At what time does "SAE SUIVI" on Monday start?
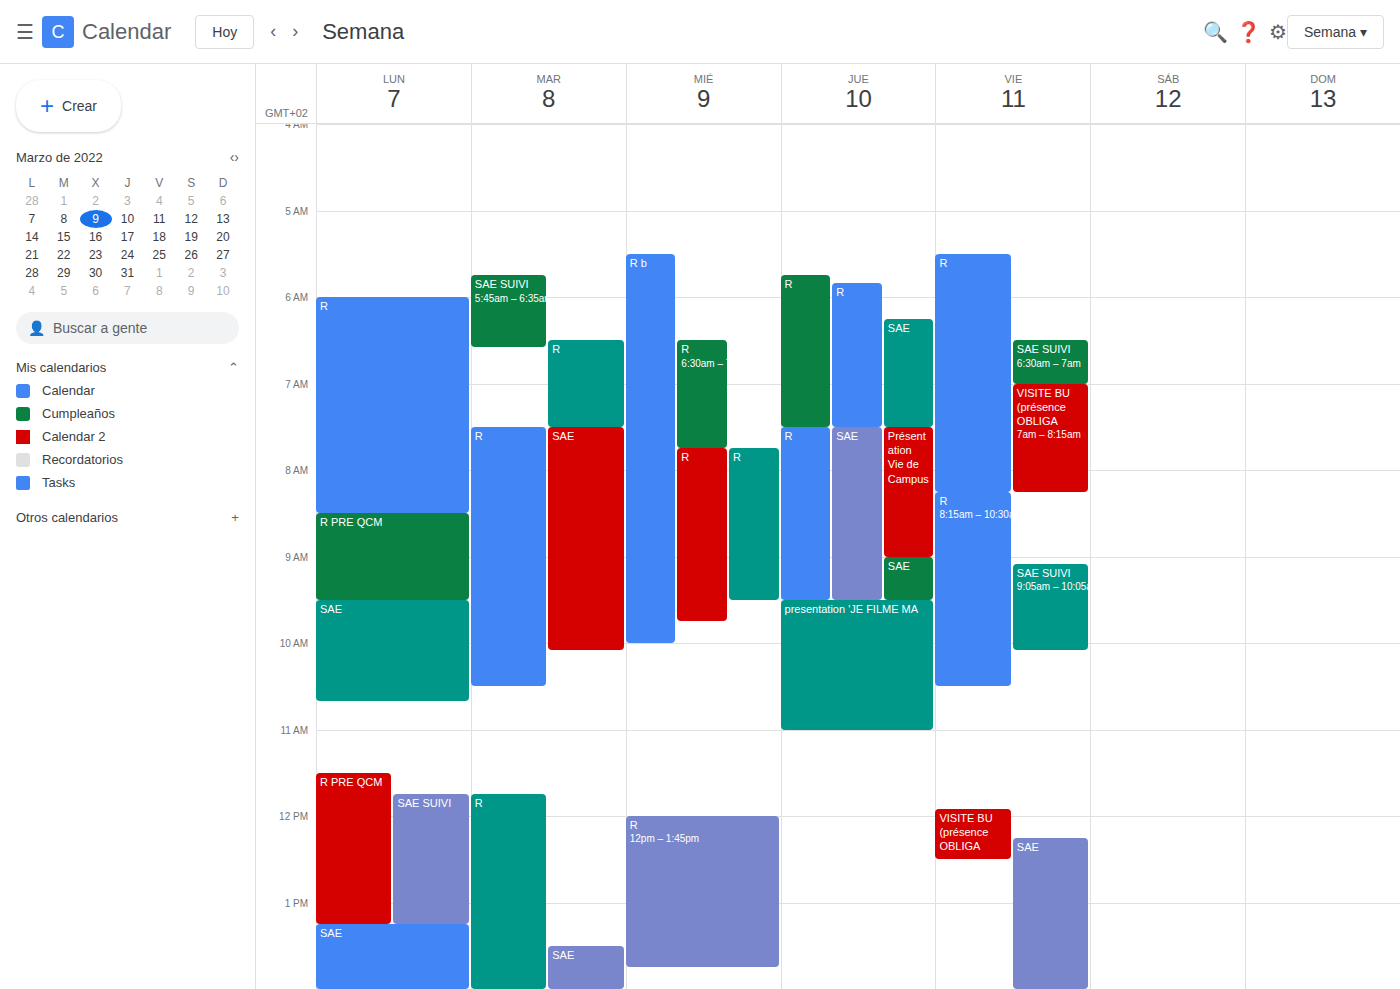
11:45 AM